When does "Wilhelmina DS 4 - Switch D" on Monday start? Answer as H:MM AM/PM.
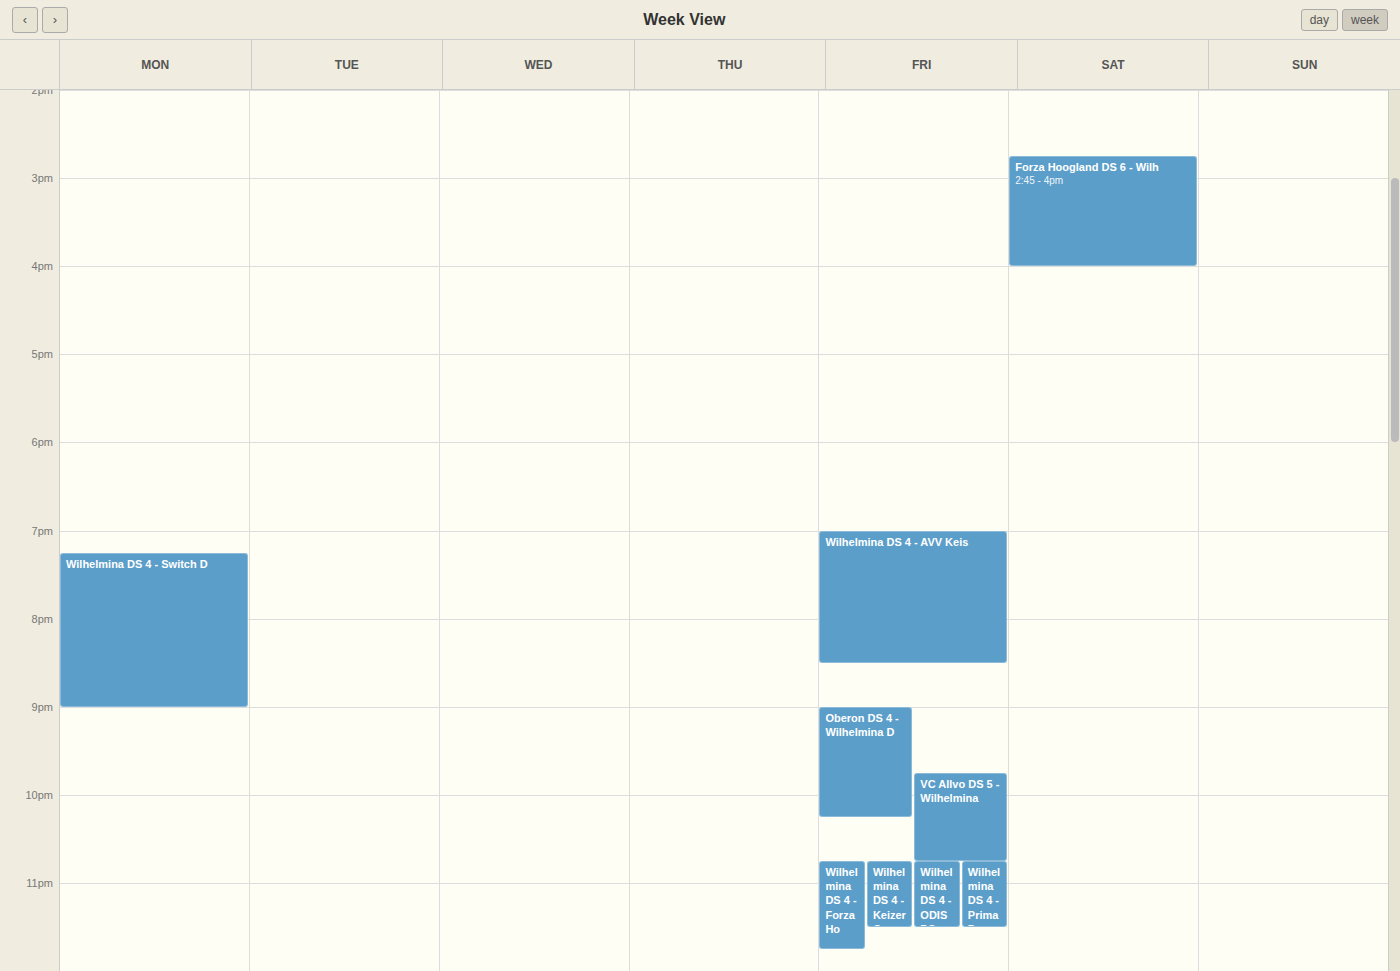
7:15 PM